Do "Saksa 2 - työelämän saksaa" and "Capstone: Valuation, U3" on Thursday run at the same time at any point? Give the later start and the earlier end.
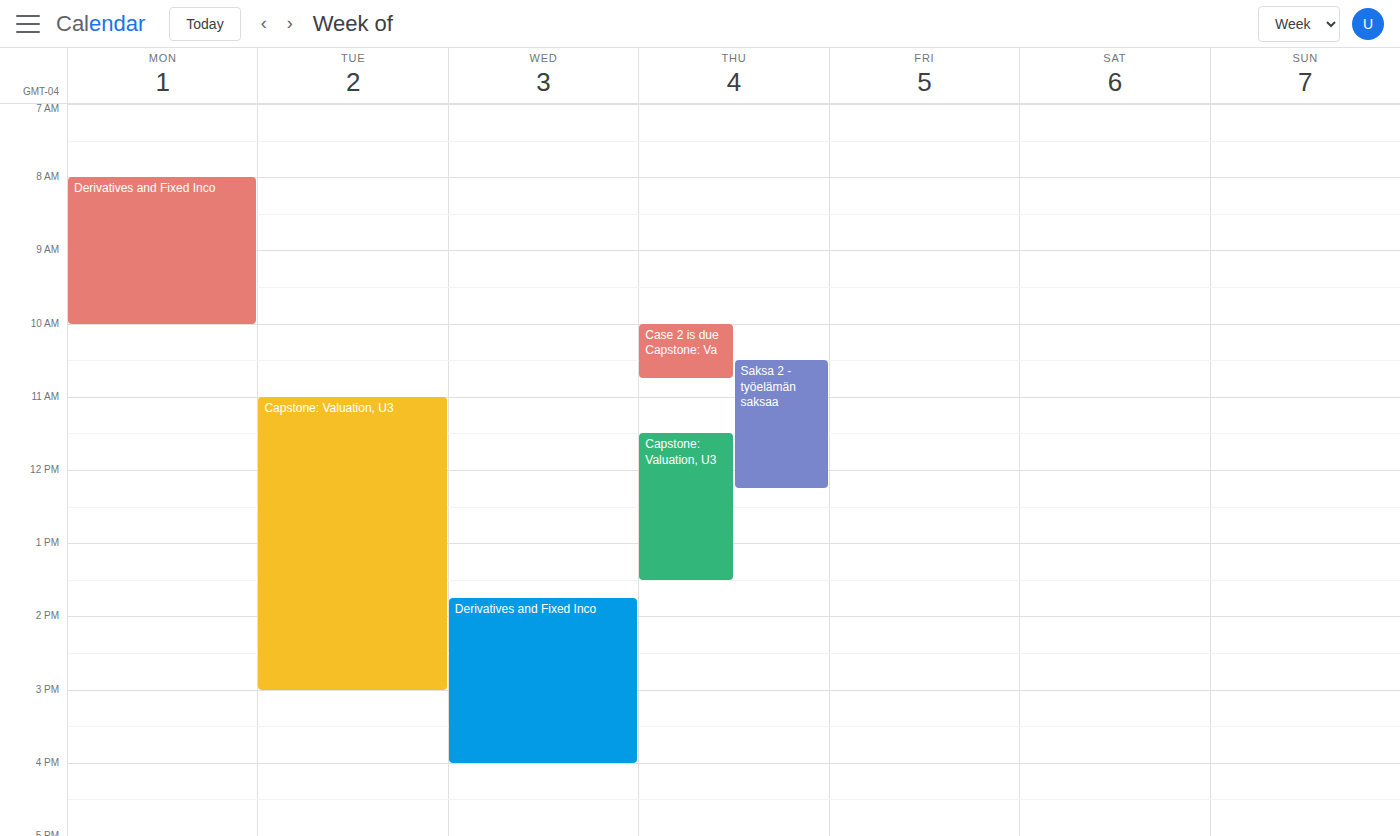
"Capstone: Valuation, U3" starts at 11:30, before "Saksa 2 - työelämän saksaa" ends at 12:15 -- they overlap.